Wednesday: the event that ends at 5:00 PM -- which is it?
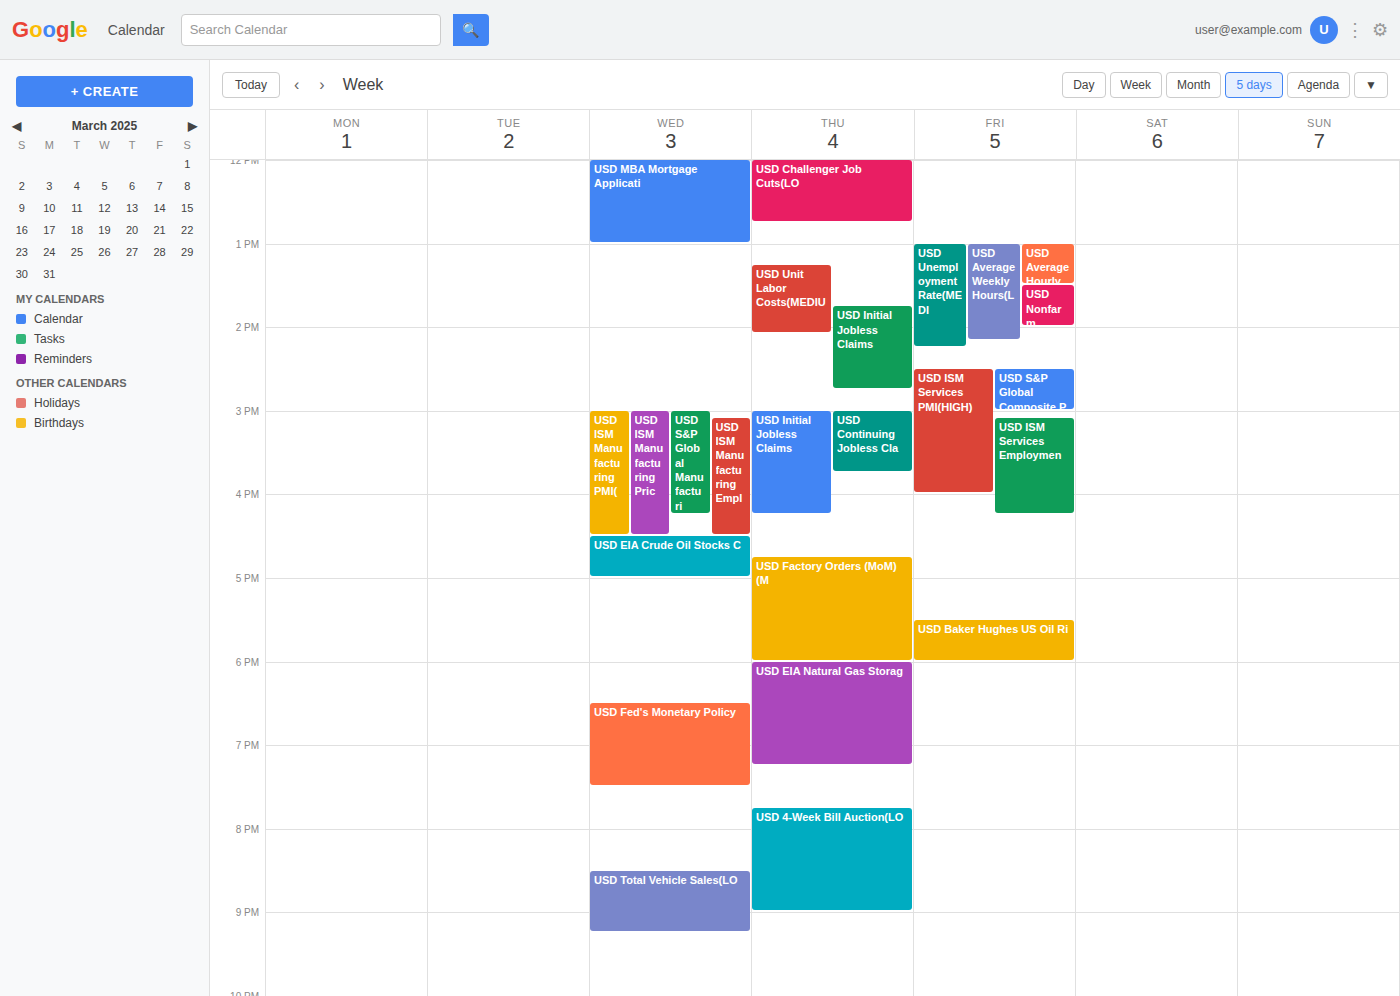
"USD EIA Crude Oil Stocks C"